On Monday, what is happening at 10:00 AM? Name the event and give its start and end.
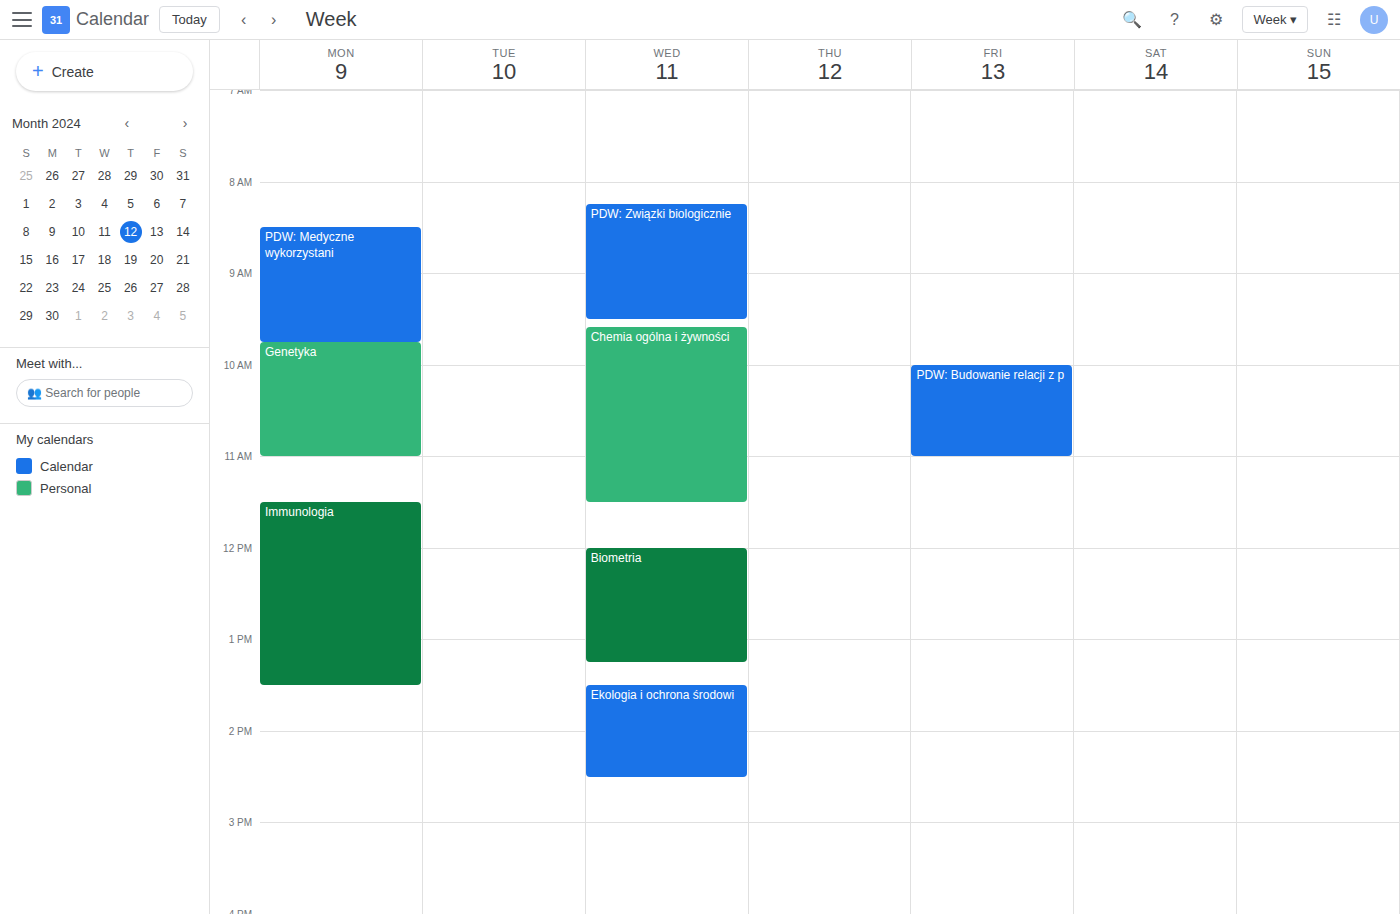
"Genetyka", 9:45 AM to 11:00 AM